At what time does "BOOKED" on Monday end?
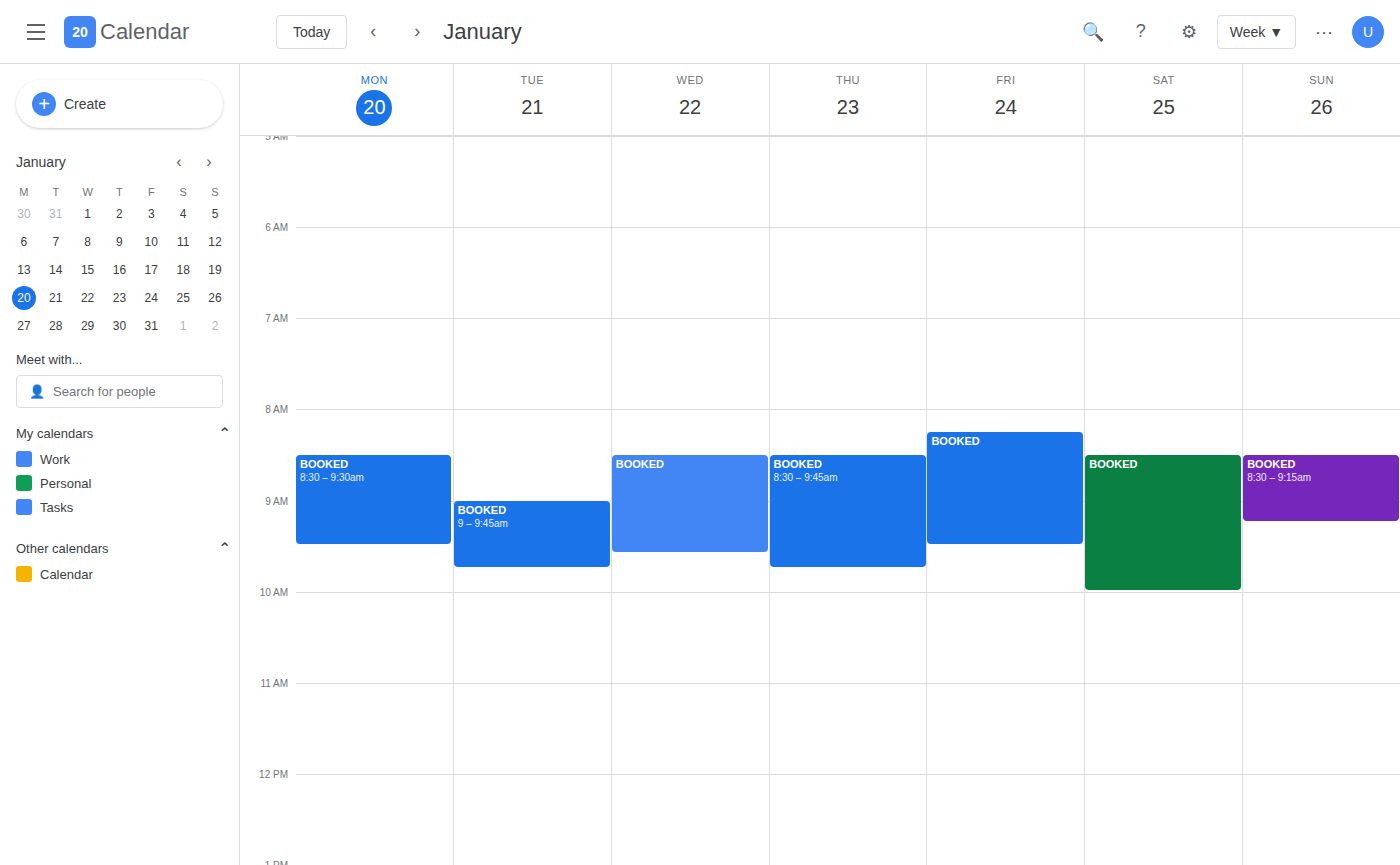
9:30 AM